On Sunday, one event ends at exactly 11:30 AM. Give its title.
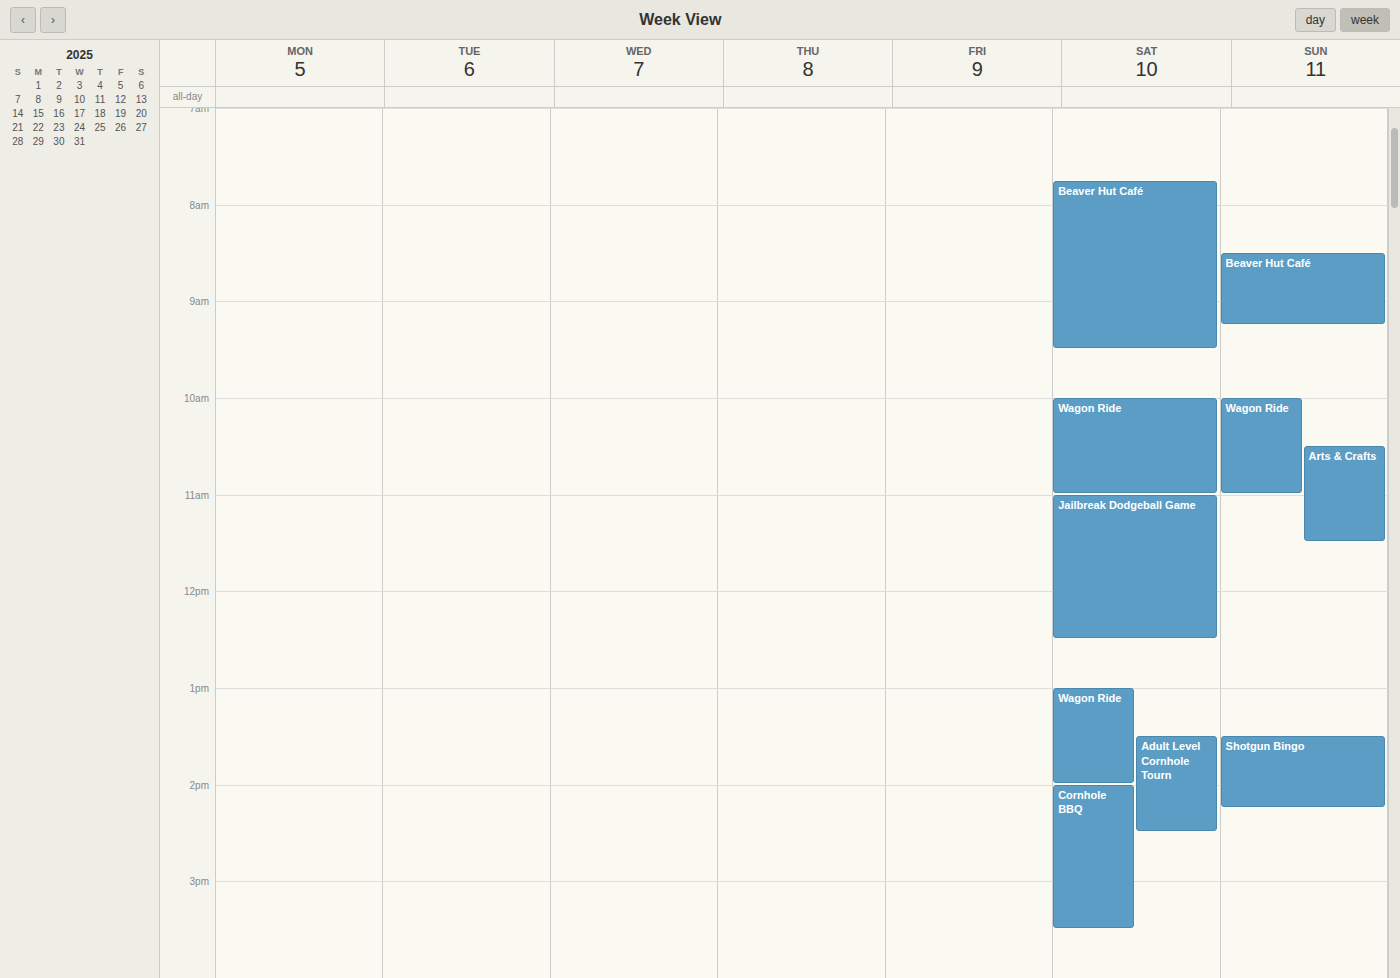
"Arts & Crafts"